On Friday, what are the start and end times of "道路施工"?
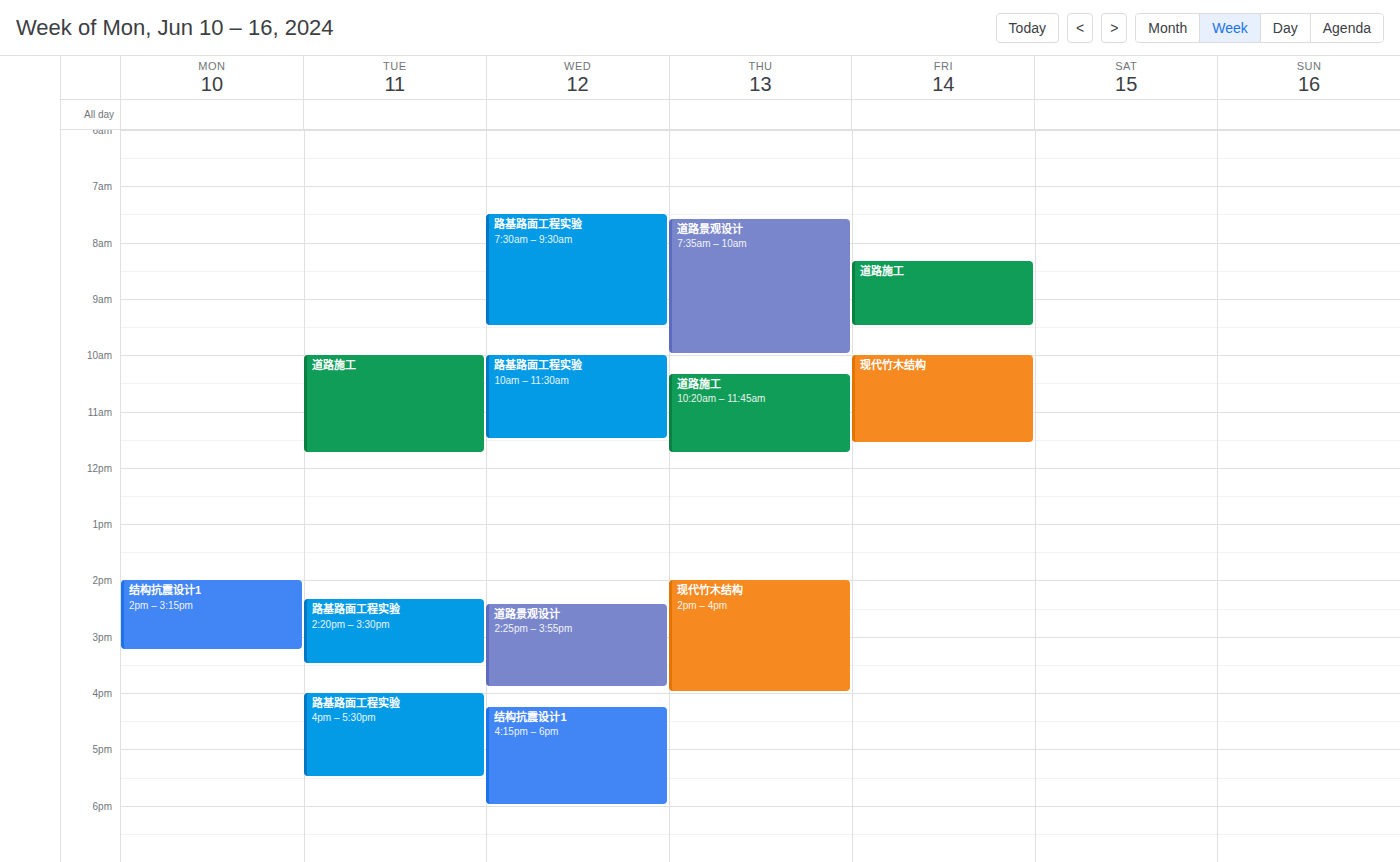
8:20 AM to 9:30 AM